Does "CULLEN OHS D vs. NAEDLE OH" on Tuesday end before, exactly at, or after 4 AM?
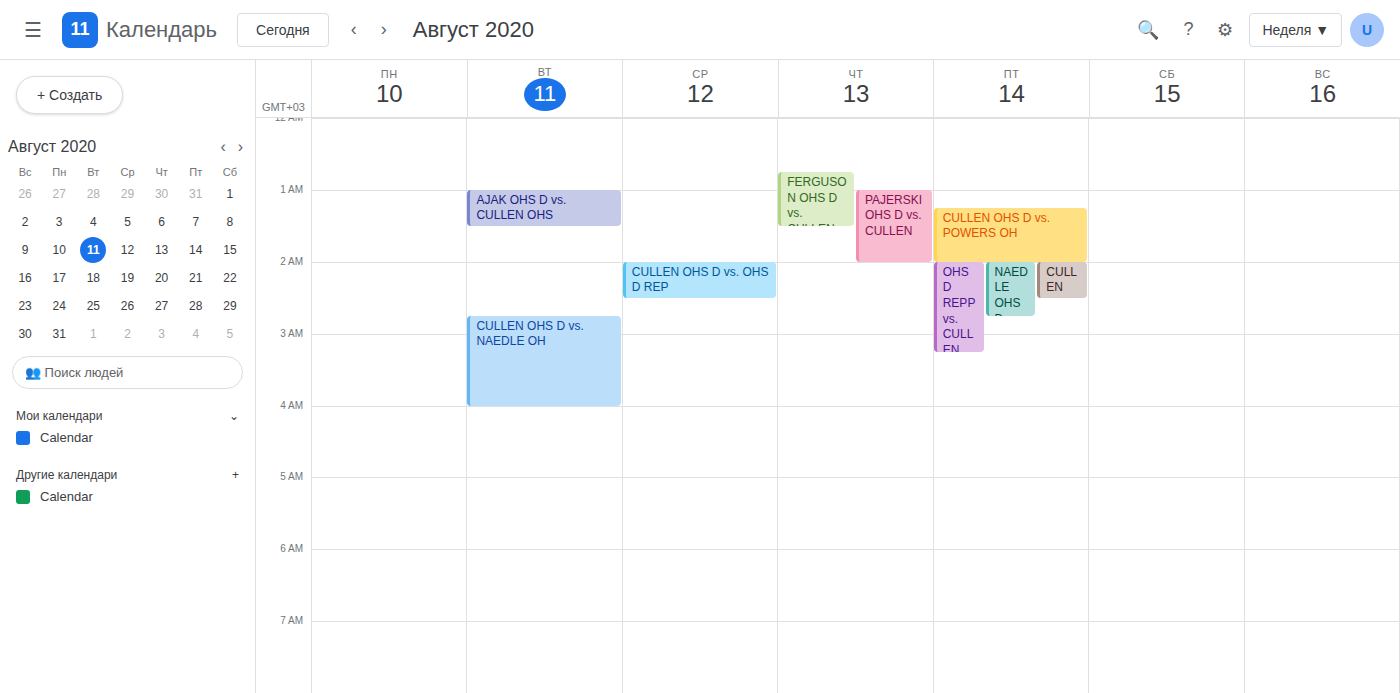
4:00 AM -- exactly at 4 AM, on the 4 AM line.